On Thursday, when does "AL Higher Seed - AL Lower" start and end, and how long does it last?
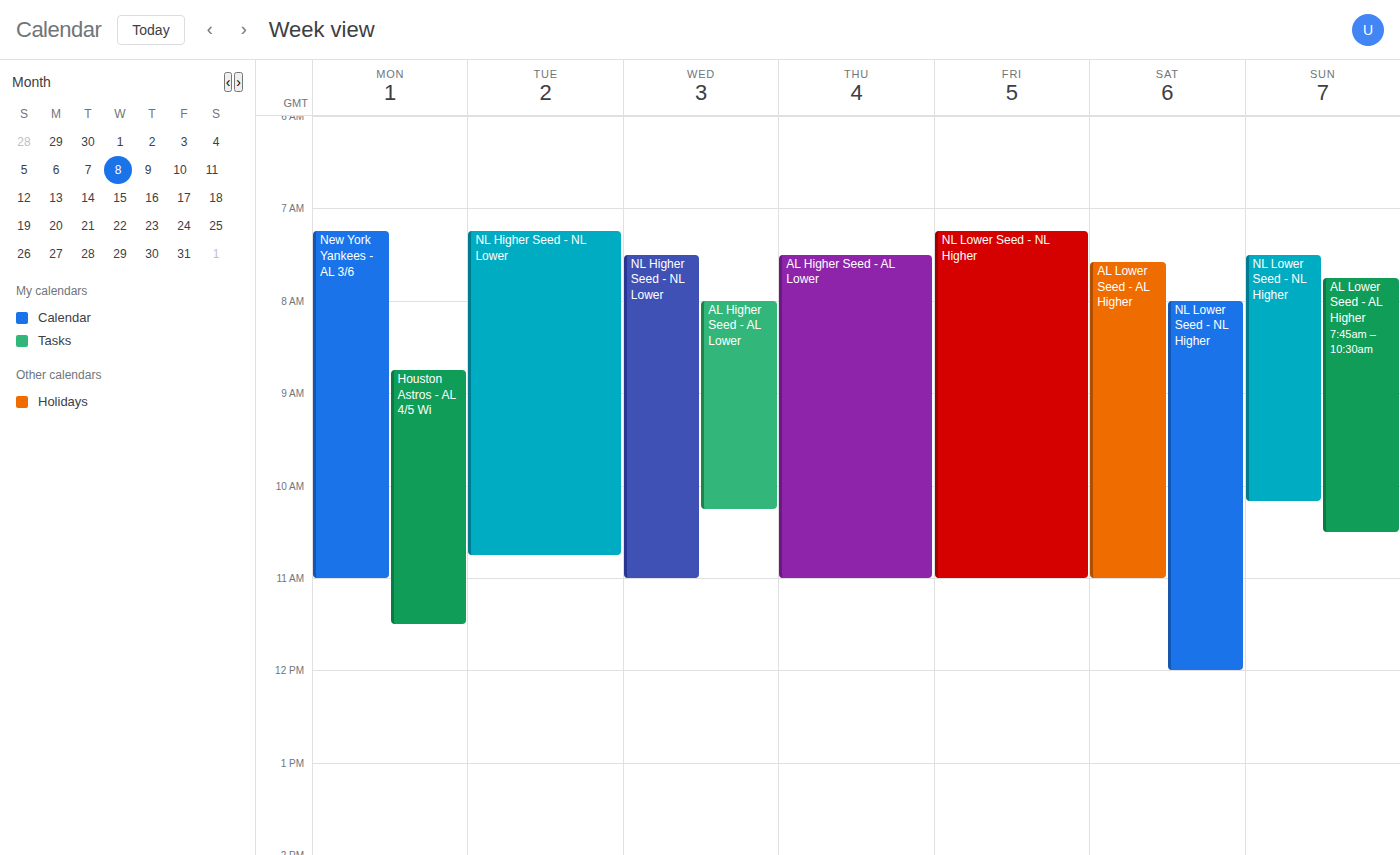
7:30 AM to 11:00 AM, 3 hours 30 minutes